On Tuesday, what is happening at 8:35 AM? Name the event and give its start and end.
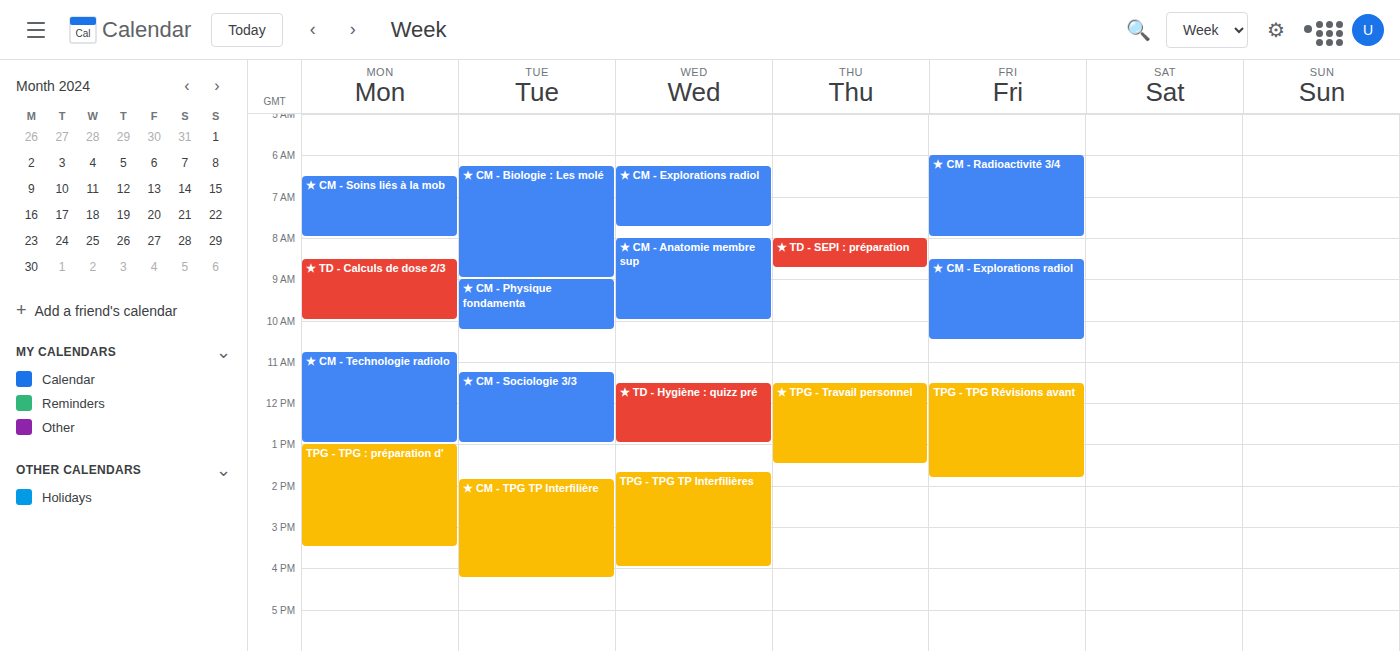
"★ CM - Biologie : Les molé", 6:15 AM to 9:00 AM